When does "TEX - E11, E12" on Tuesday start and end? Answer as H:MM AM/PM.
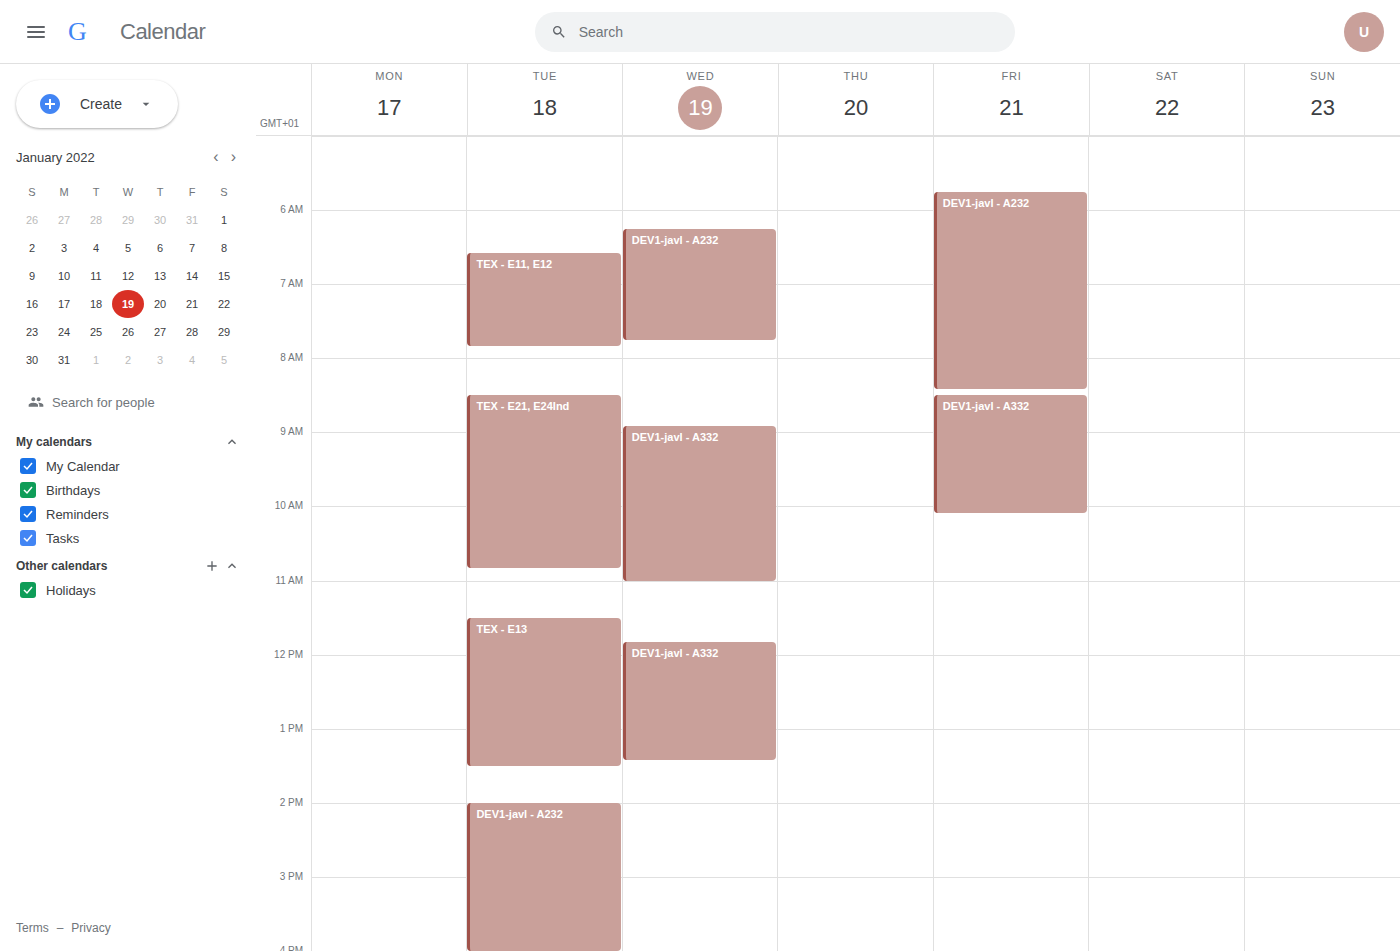
6:35 AM to 7:50 AM